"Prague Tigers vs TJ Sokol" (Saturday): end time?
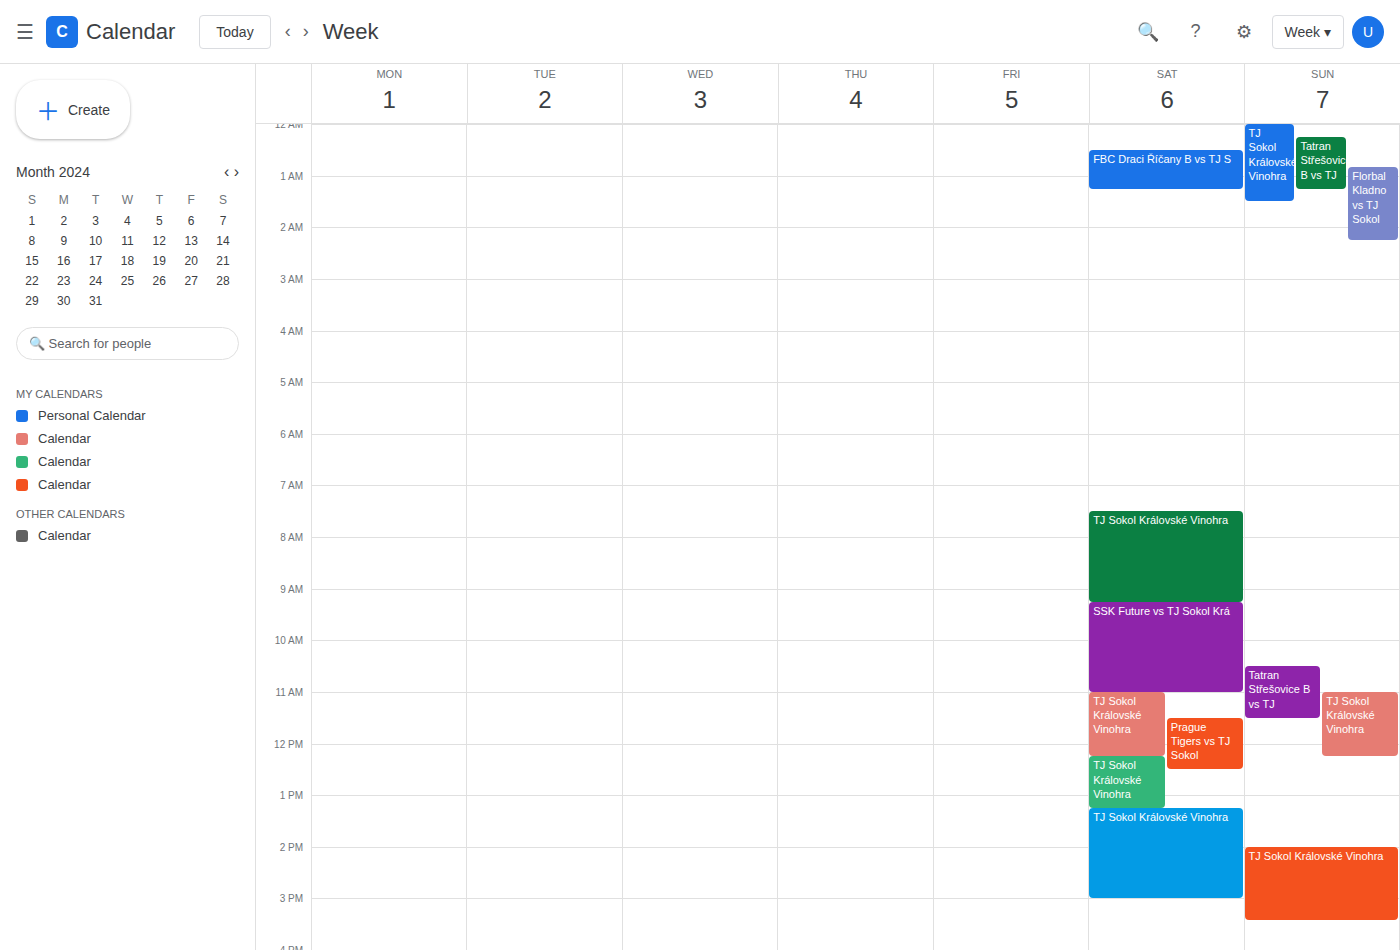
12:30 PM